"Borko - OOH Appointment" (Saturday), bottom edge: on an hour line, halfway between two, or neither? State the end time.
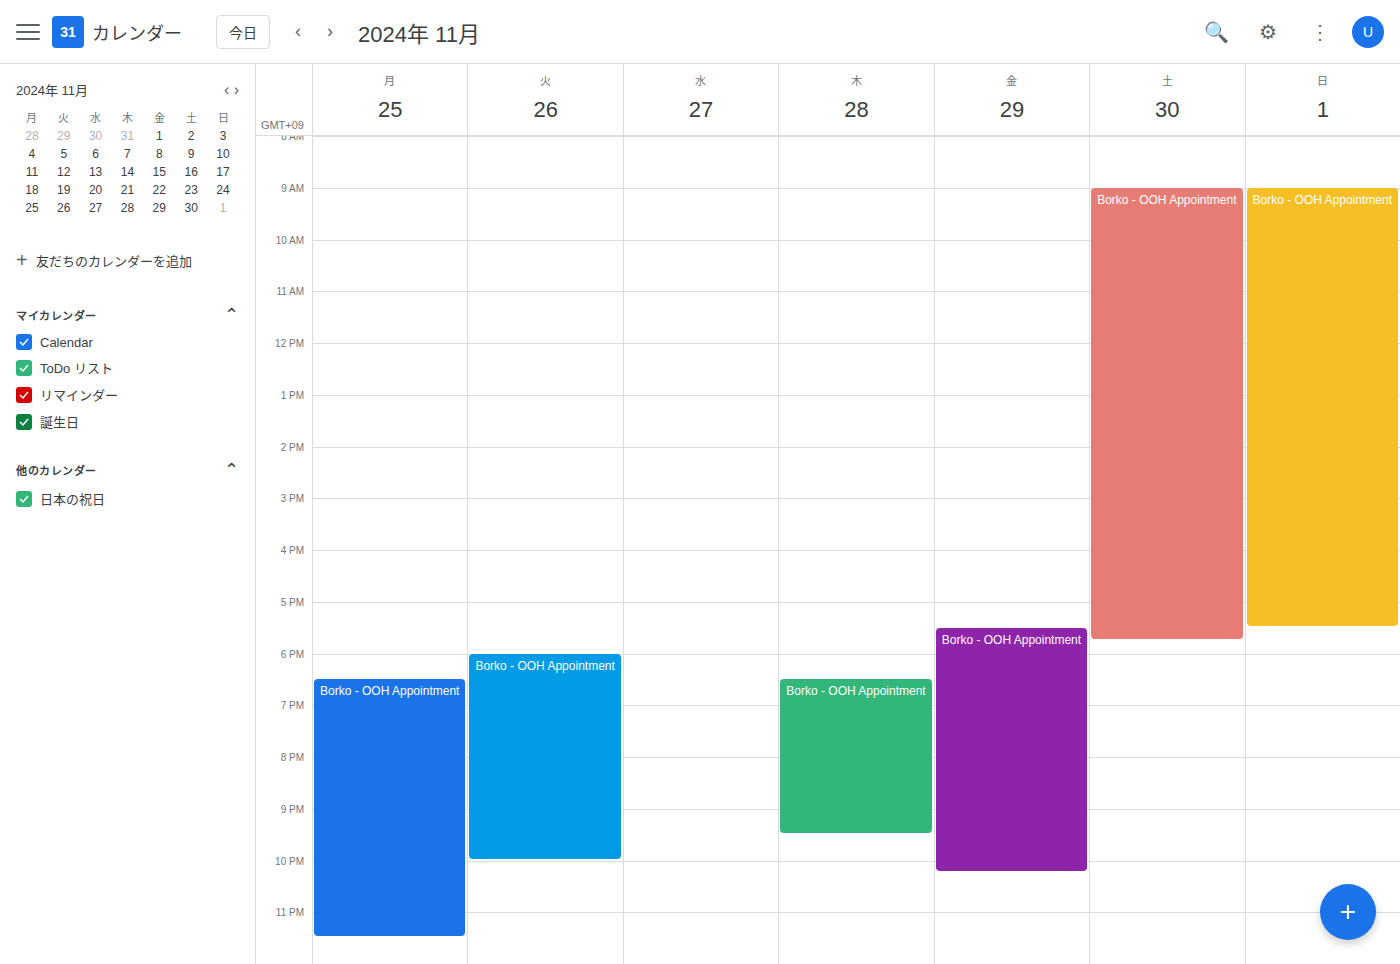
5:45 PM -- neither: three quarters of the way from the 5 PM line to the 6 PM line.